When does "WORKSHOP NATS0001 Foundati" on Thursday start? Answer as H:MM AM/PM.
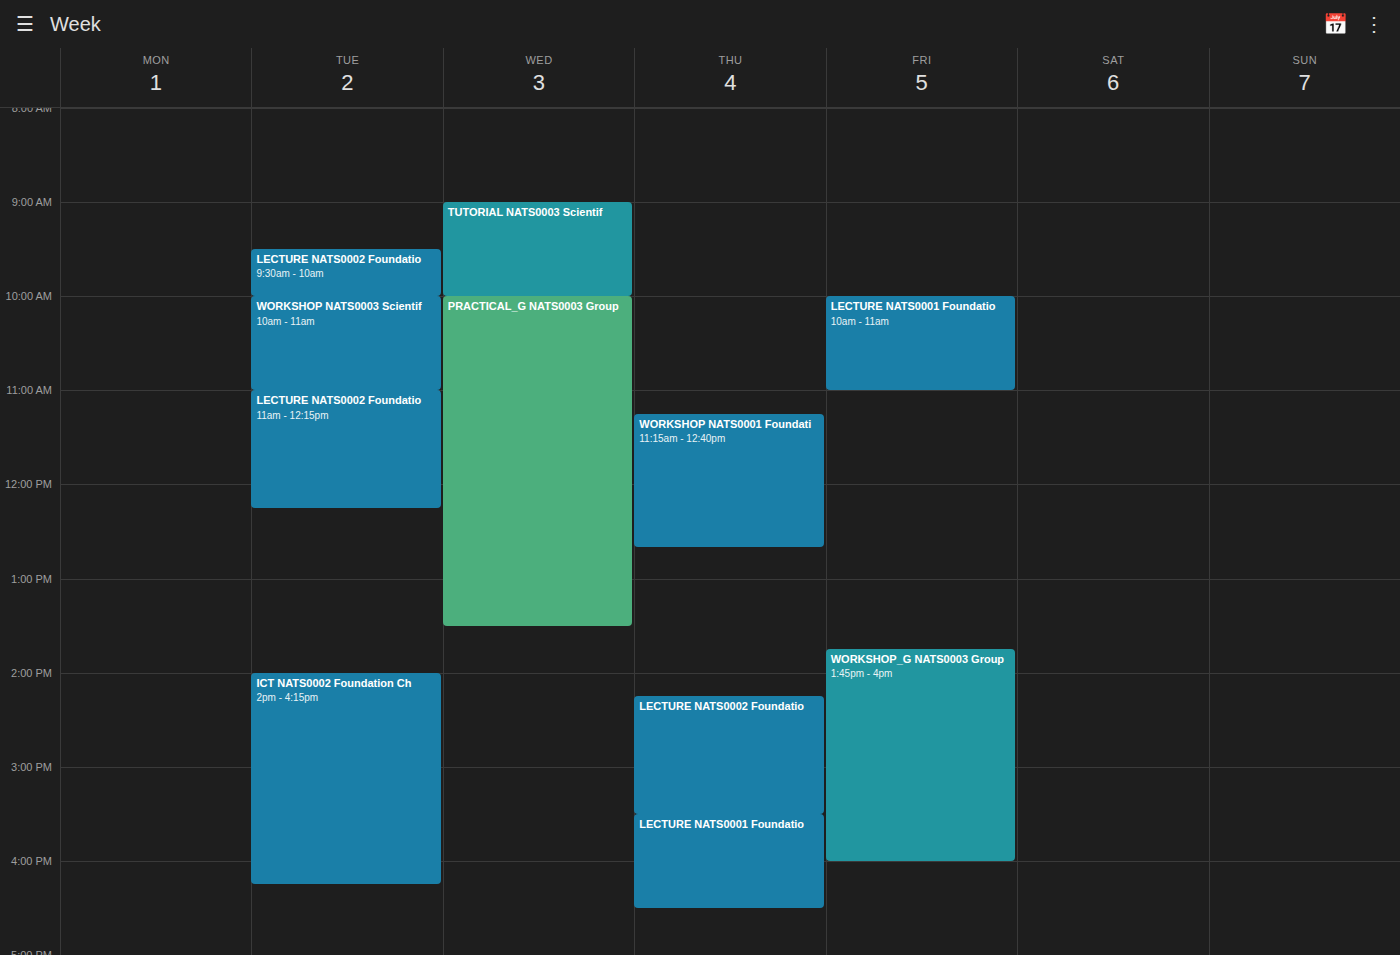
11:15 AM